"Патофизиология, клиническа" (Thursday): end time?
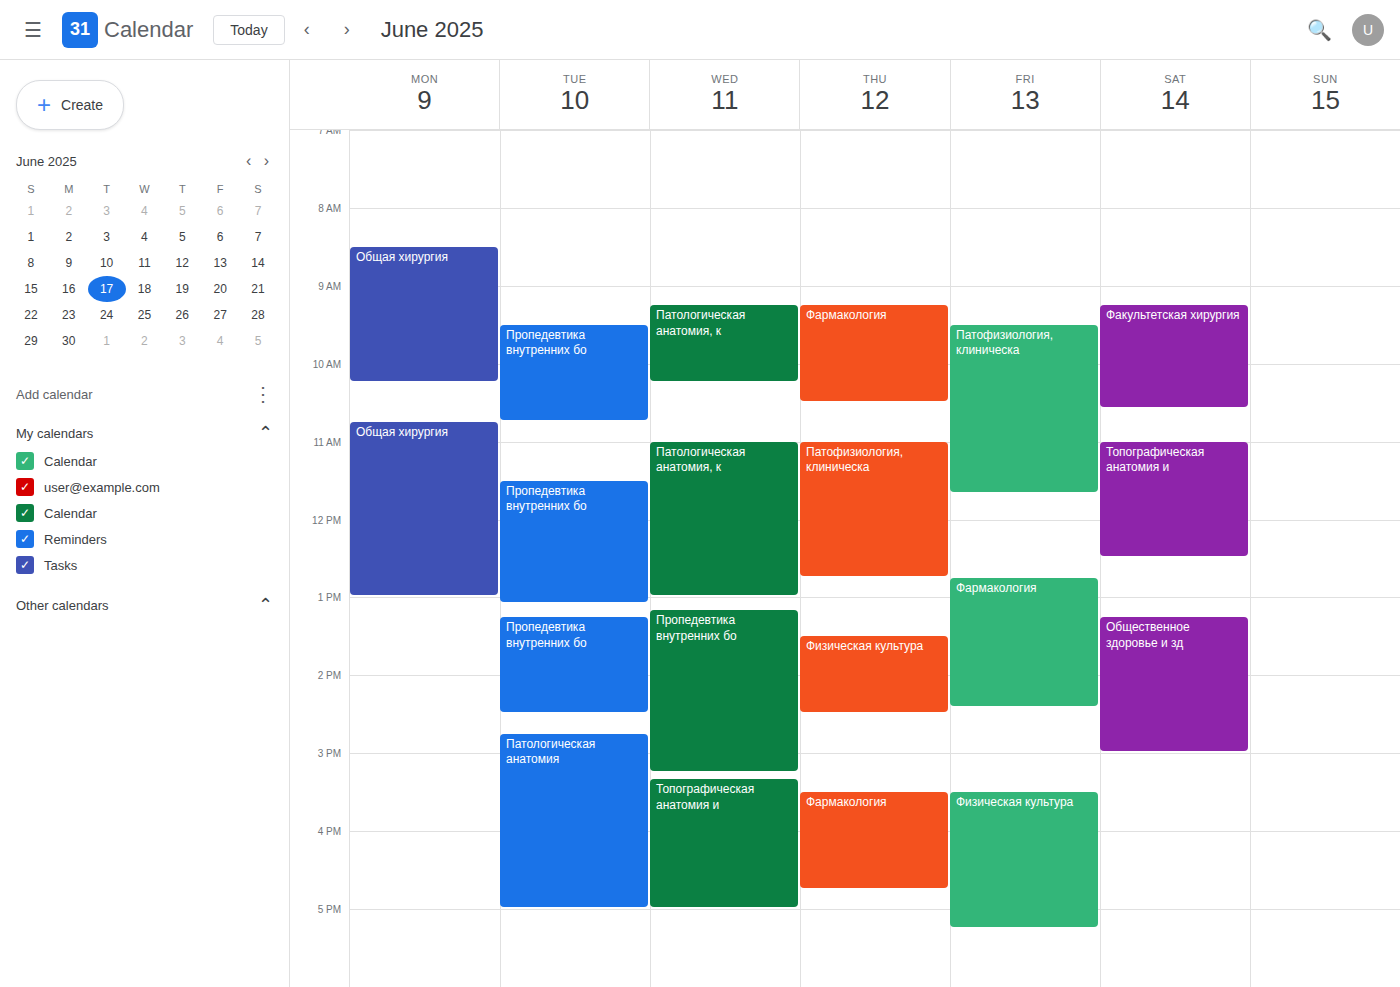
12:45 PM